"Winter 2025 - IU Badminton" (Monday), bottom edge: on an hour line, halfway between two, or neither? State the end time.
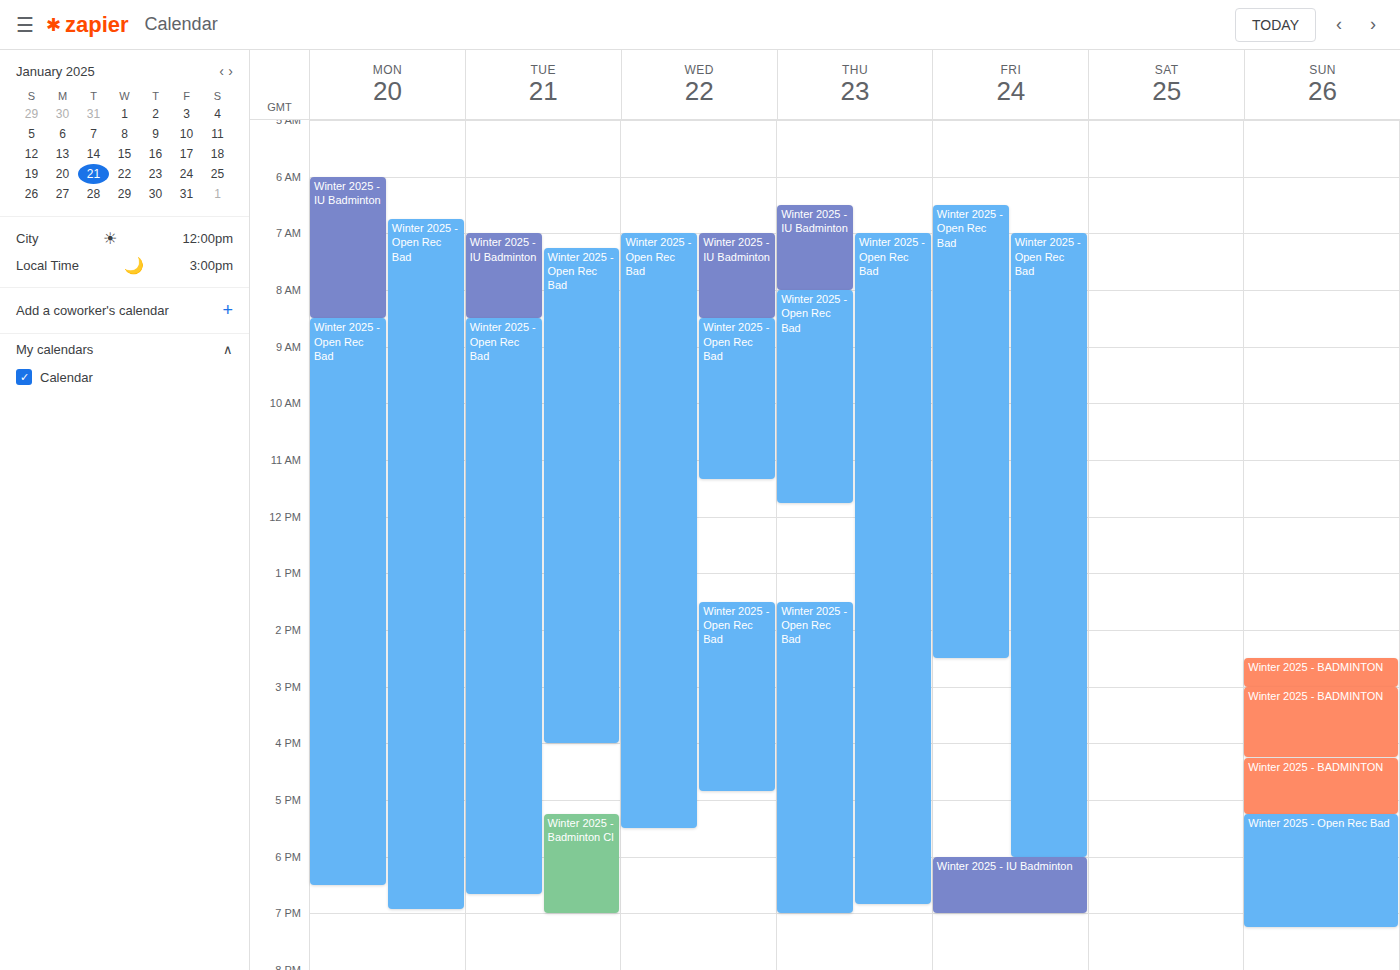
8:30 AM -- halfway between the 8 AM and 9 AM lines.